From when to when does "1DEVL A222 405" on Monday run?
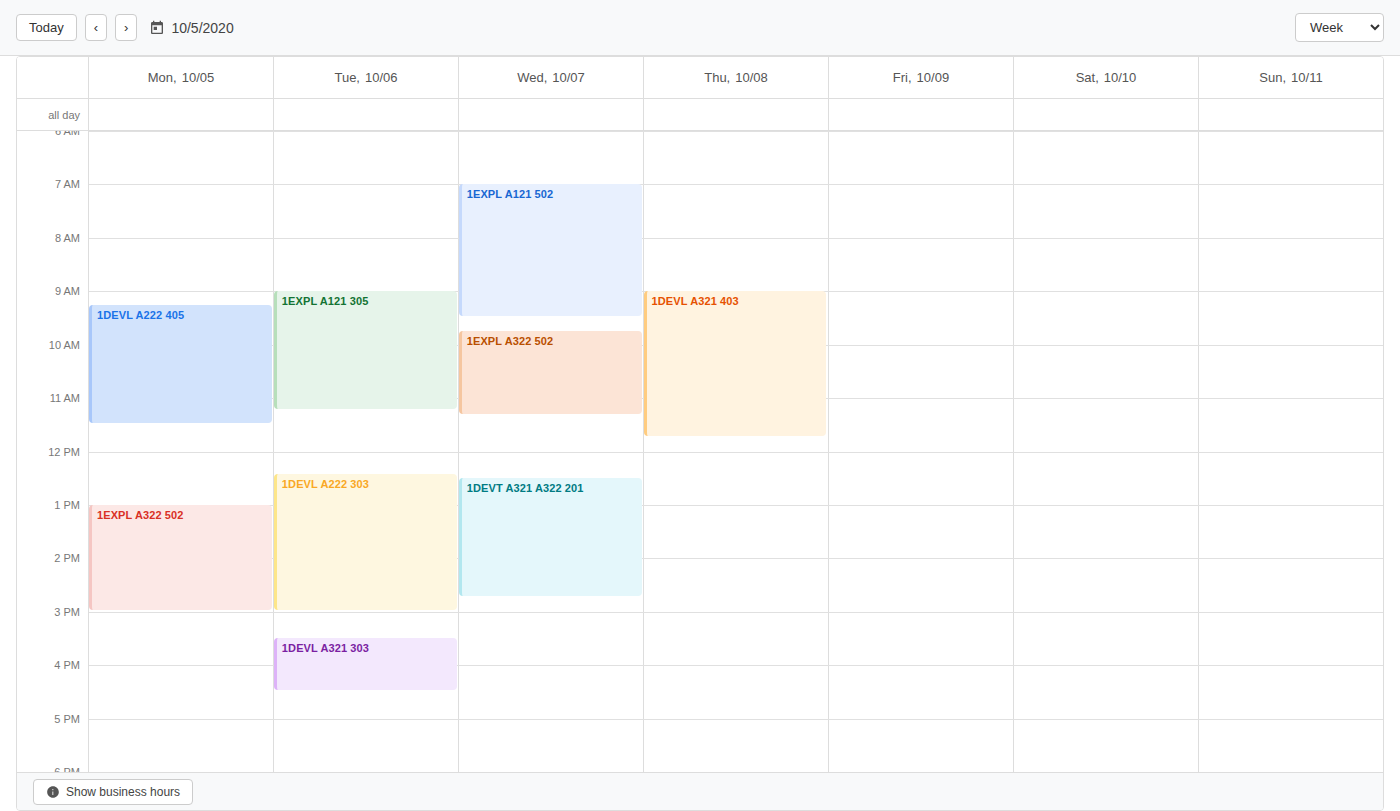
9:15 AM to 11:30 AM